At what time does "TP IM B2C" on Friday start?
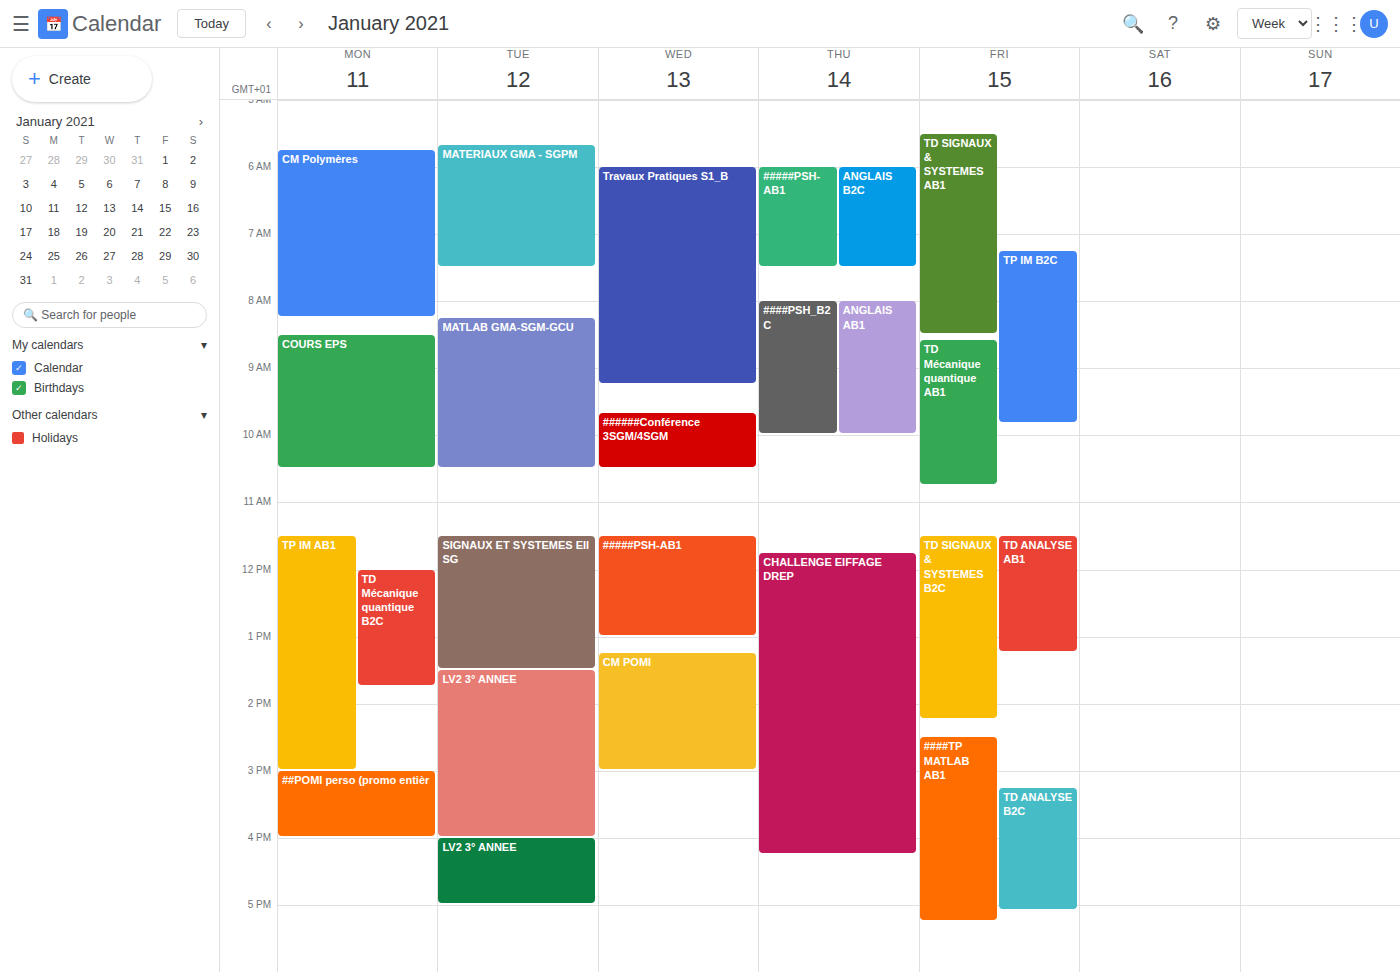
7:15 AM